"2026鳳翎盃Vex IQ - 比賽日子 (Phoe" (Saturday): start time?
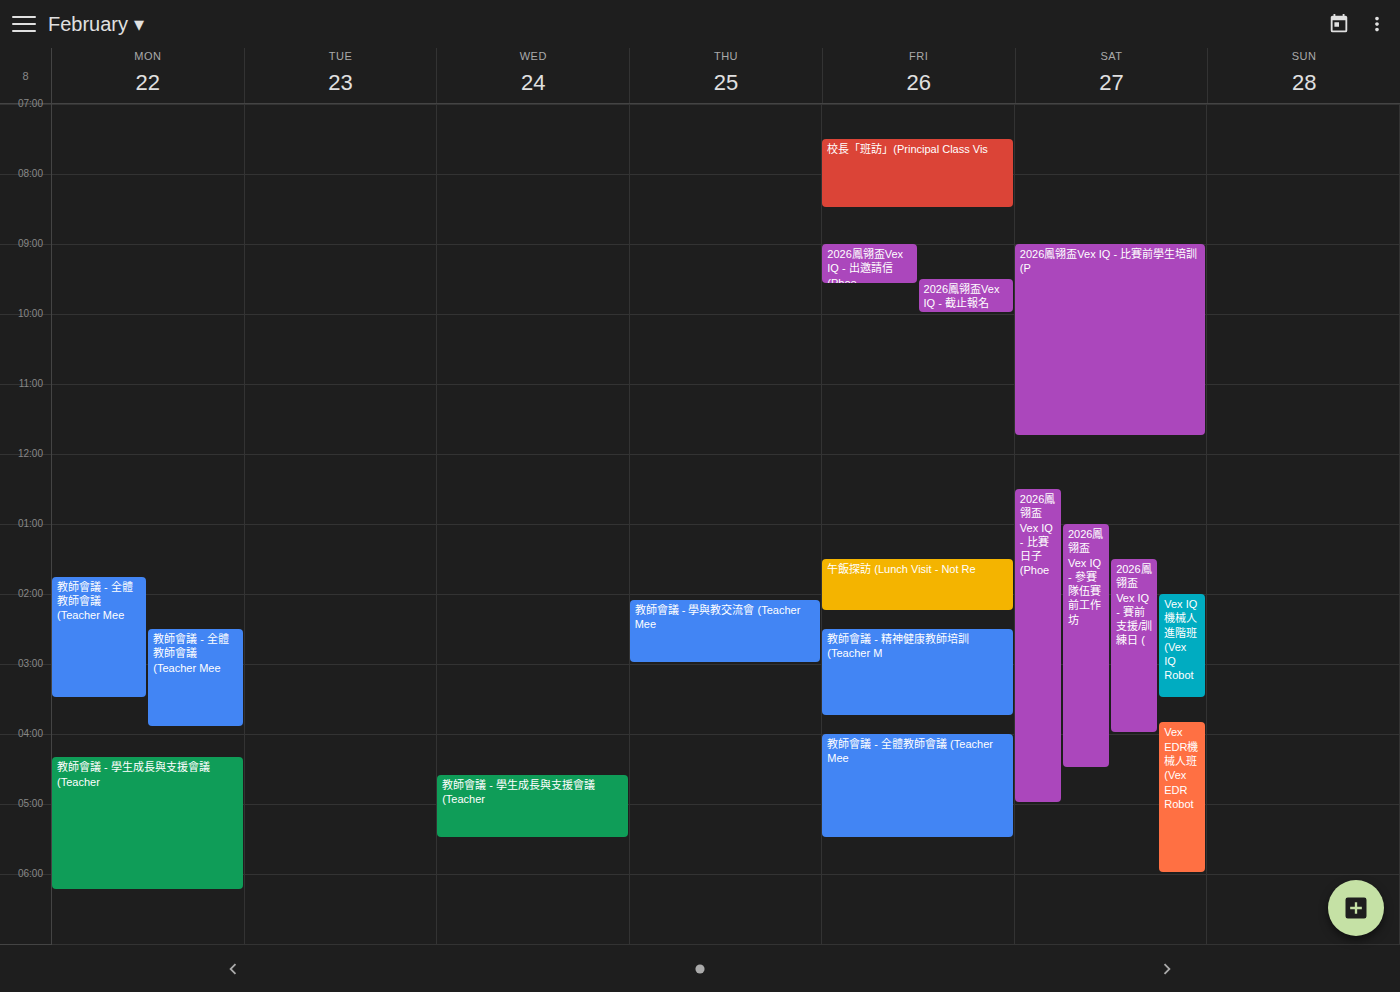
12:30